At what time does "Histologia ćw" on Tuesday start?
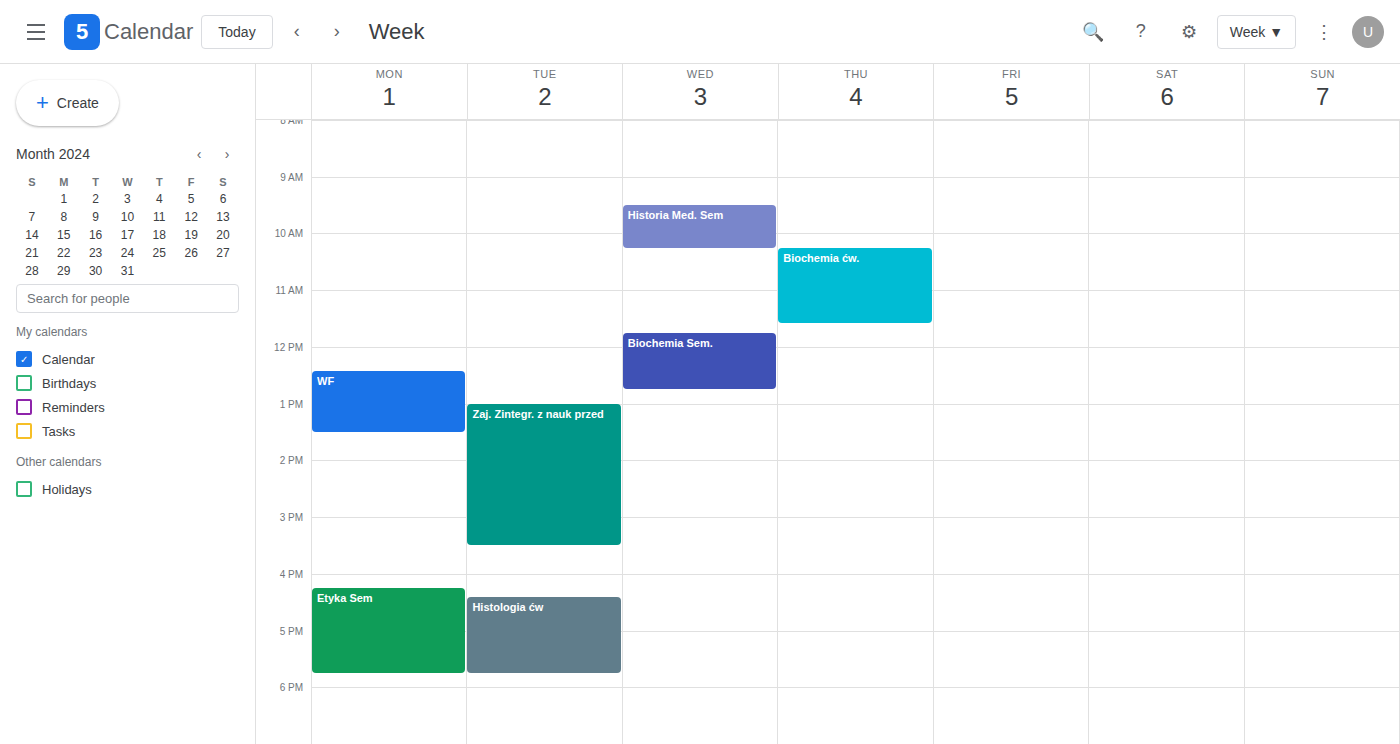
4:25 PM